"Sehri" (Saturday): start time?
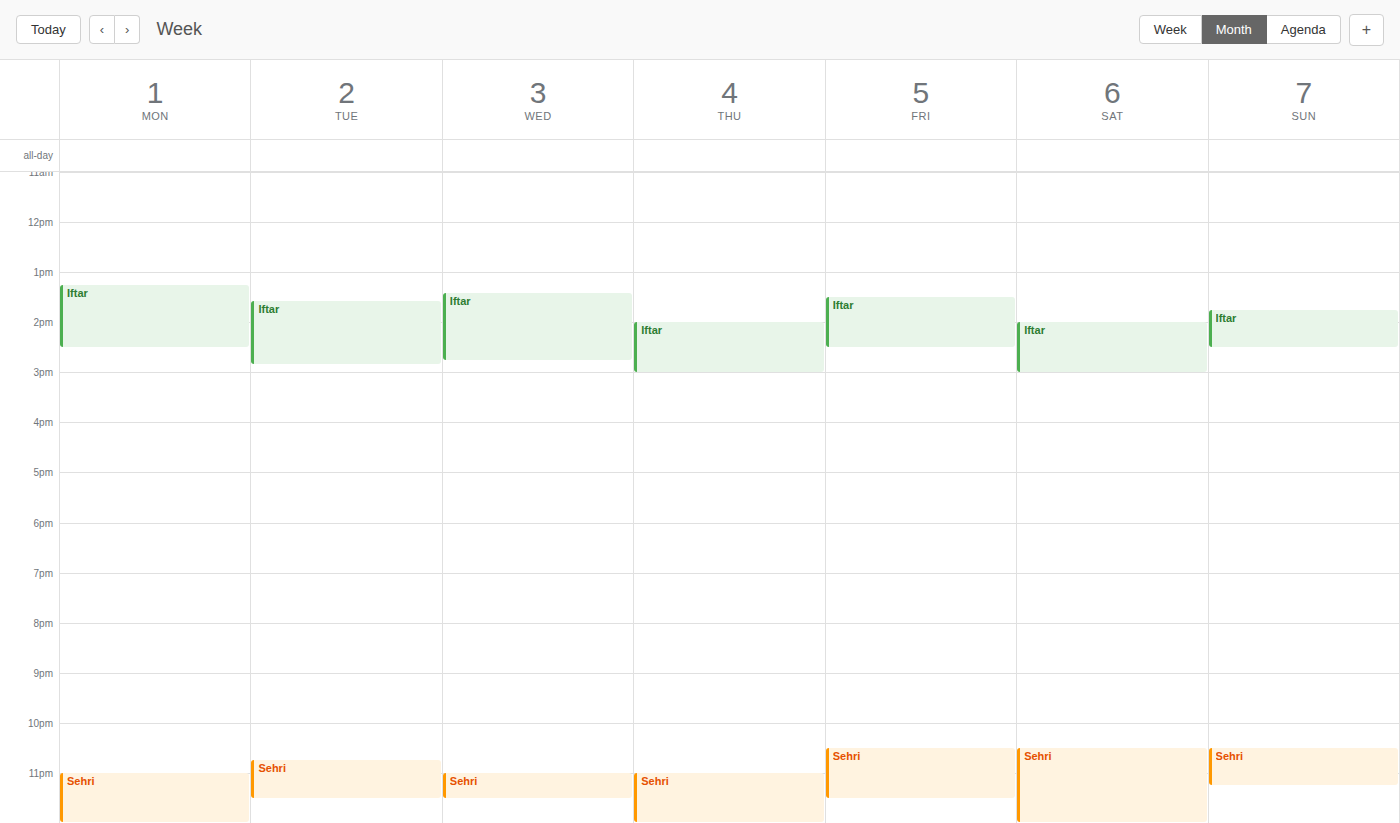
10:30 PM